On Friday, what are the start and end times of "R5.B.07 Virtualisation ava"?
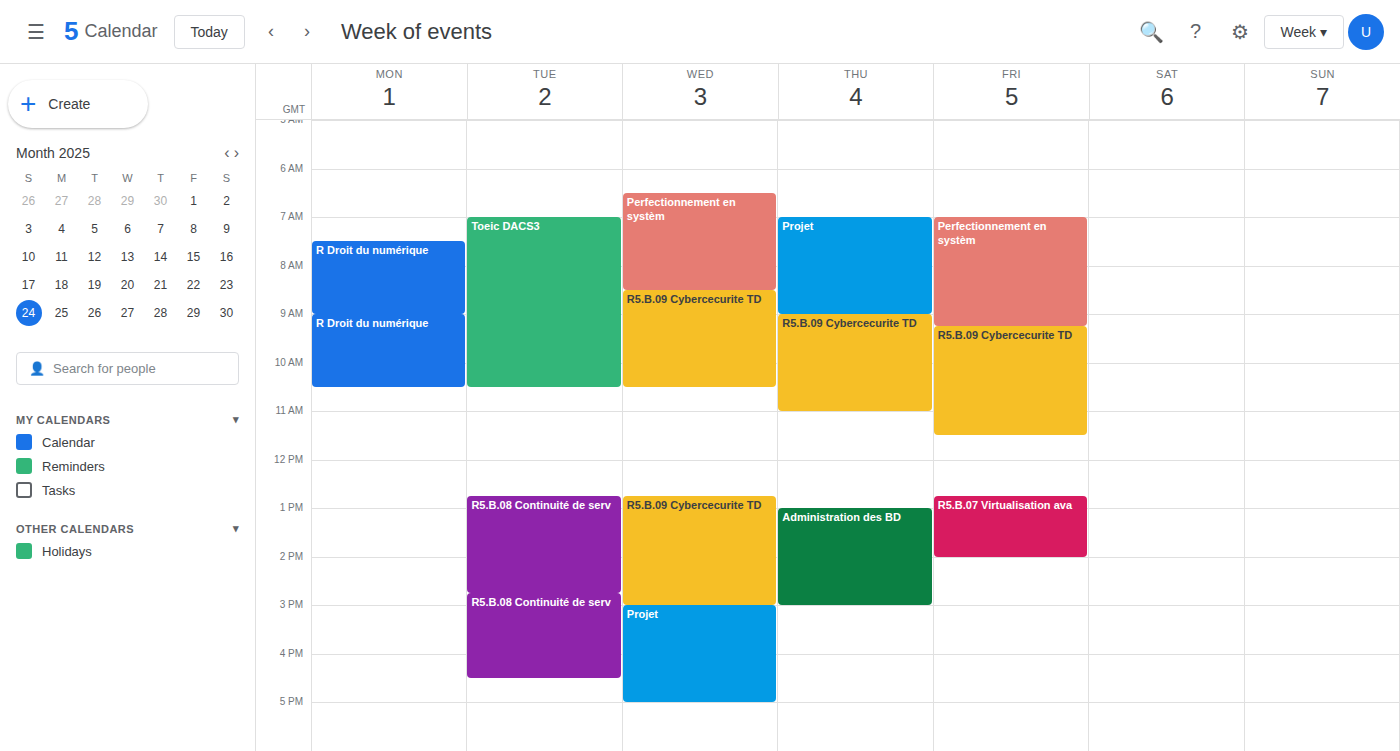
12:45 to 14:00